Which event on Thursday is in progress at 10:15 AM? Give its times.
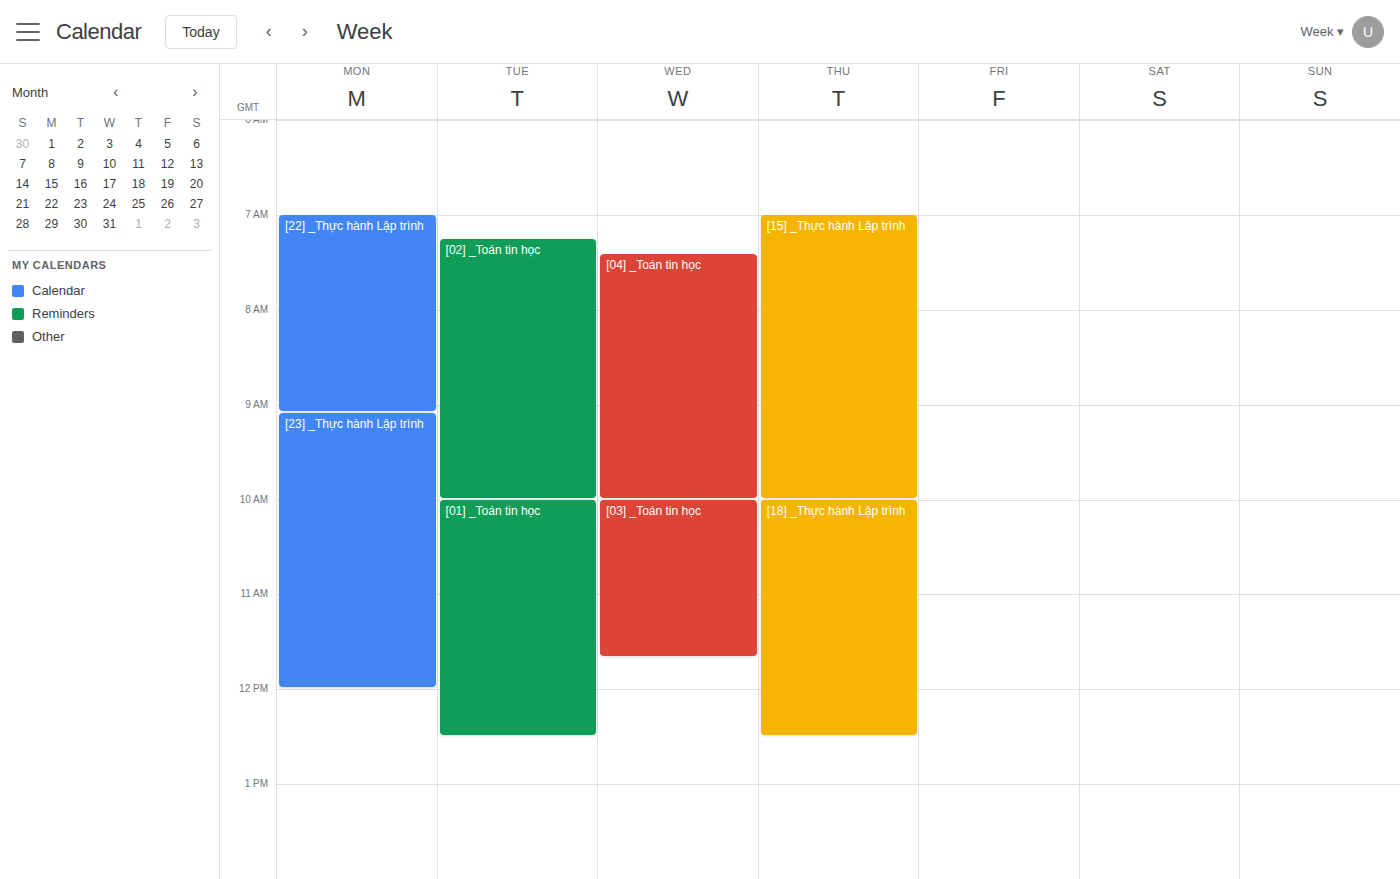
"[18] _Thực hành Lập trình", 10:00 AM to 12:30 PM